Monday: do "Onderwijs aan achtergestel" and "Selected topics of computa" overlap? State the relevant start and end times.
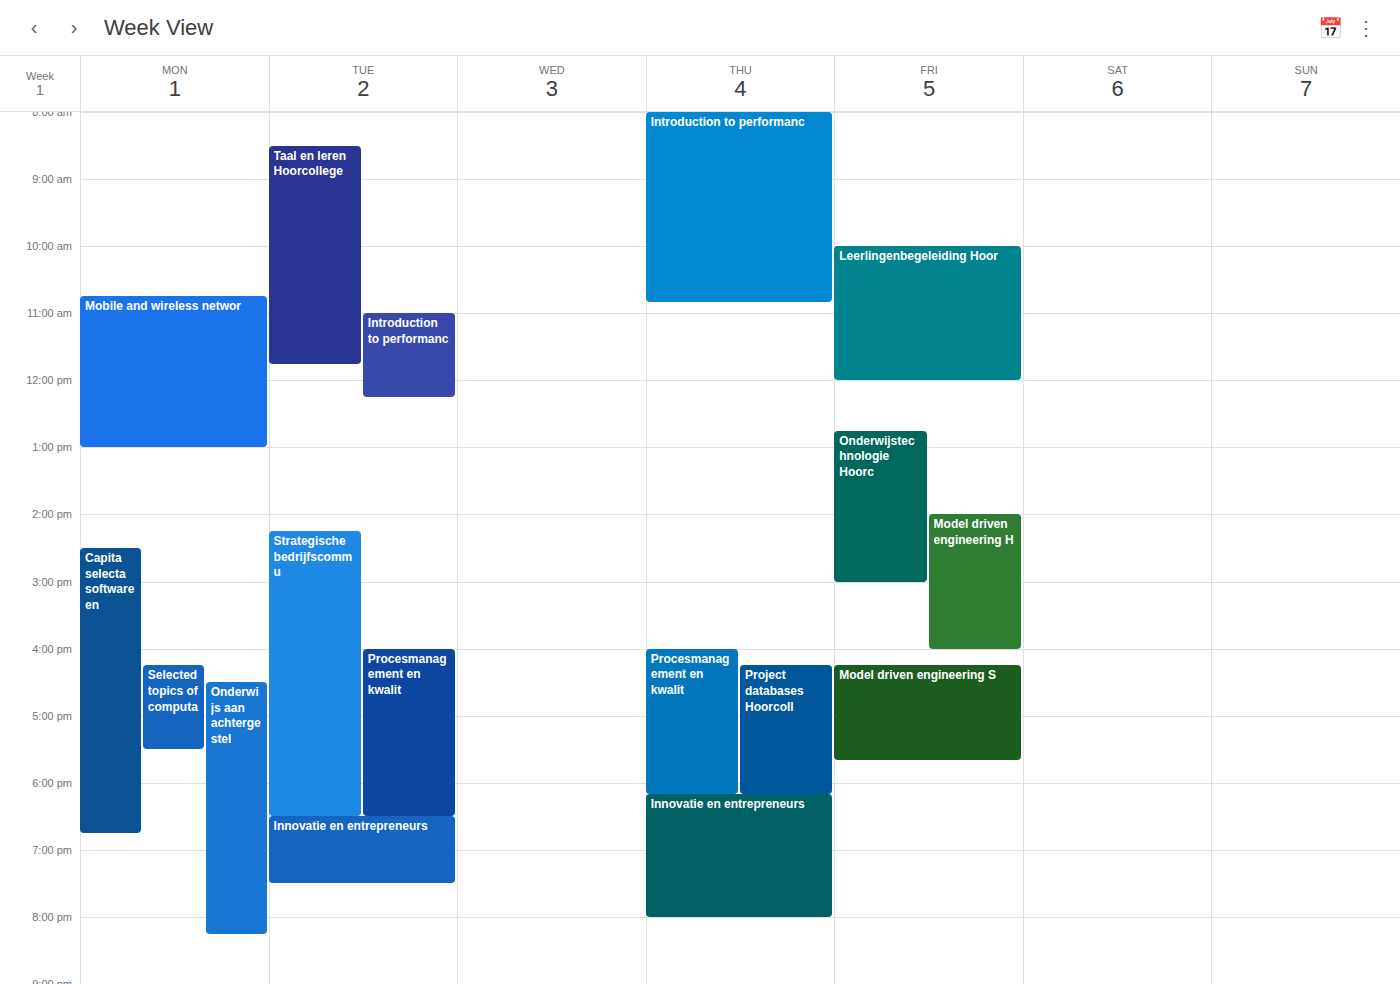
"Onderwijs aan achtergestel" starts at 16:30, before "Selected topics of computa" ends at 17:30 -- they overlap.